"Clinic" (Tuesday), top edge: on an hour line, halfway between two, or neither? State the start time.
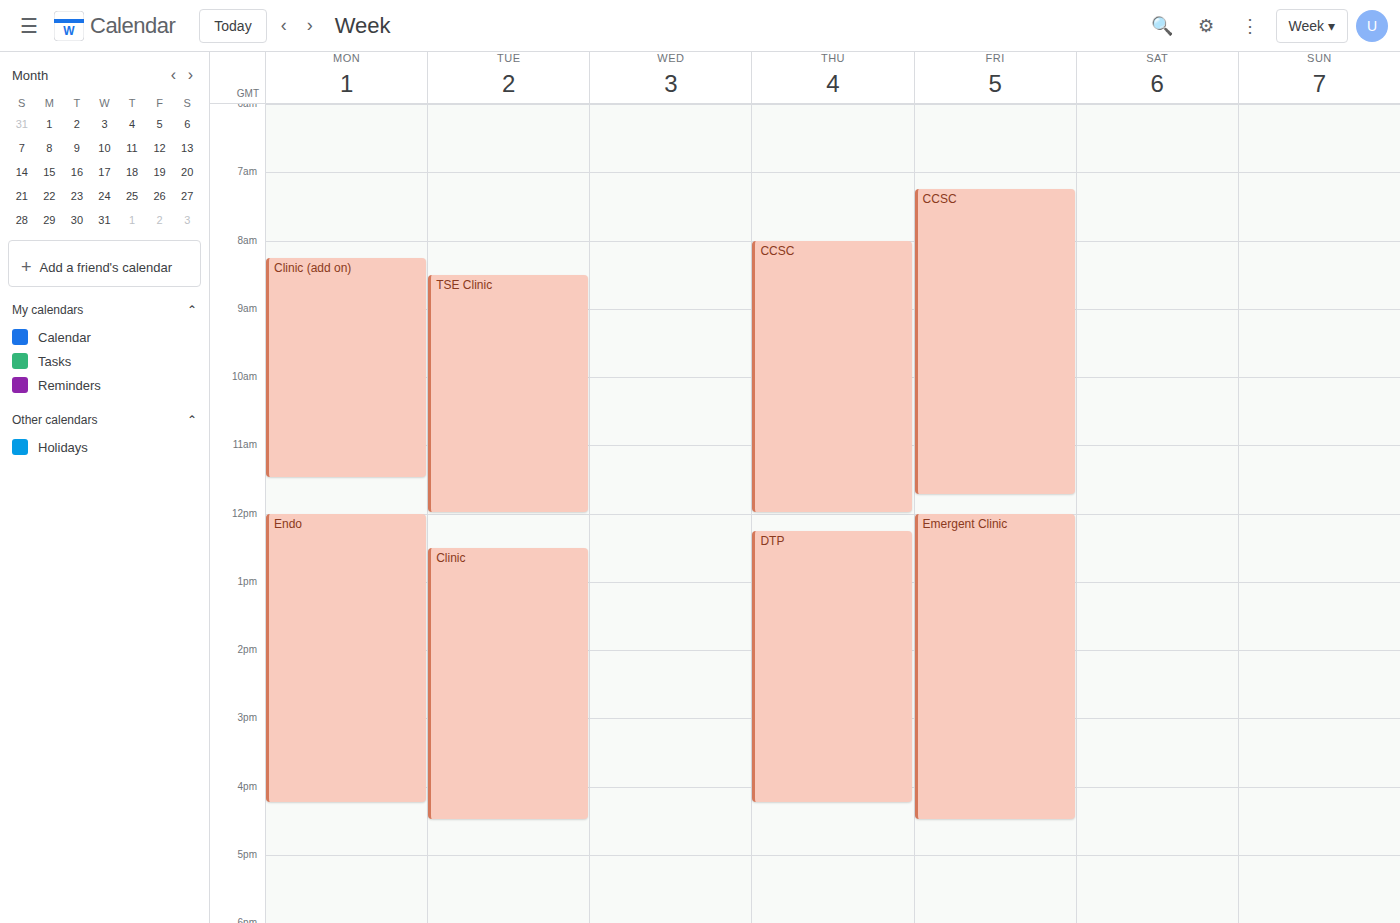
12:30 PM -- halfway between the 12 PM and 1 PM lines.